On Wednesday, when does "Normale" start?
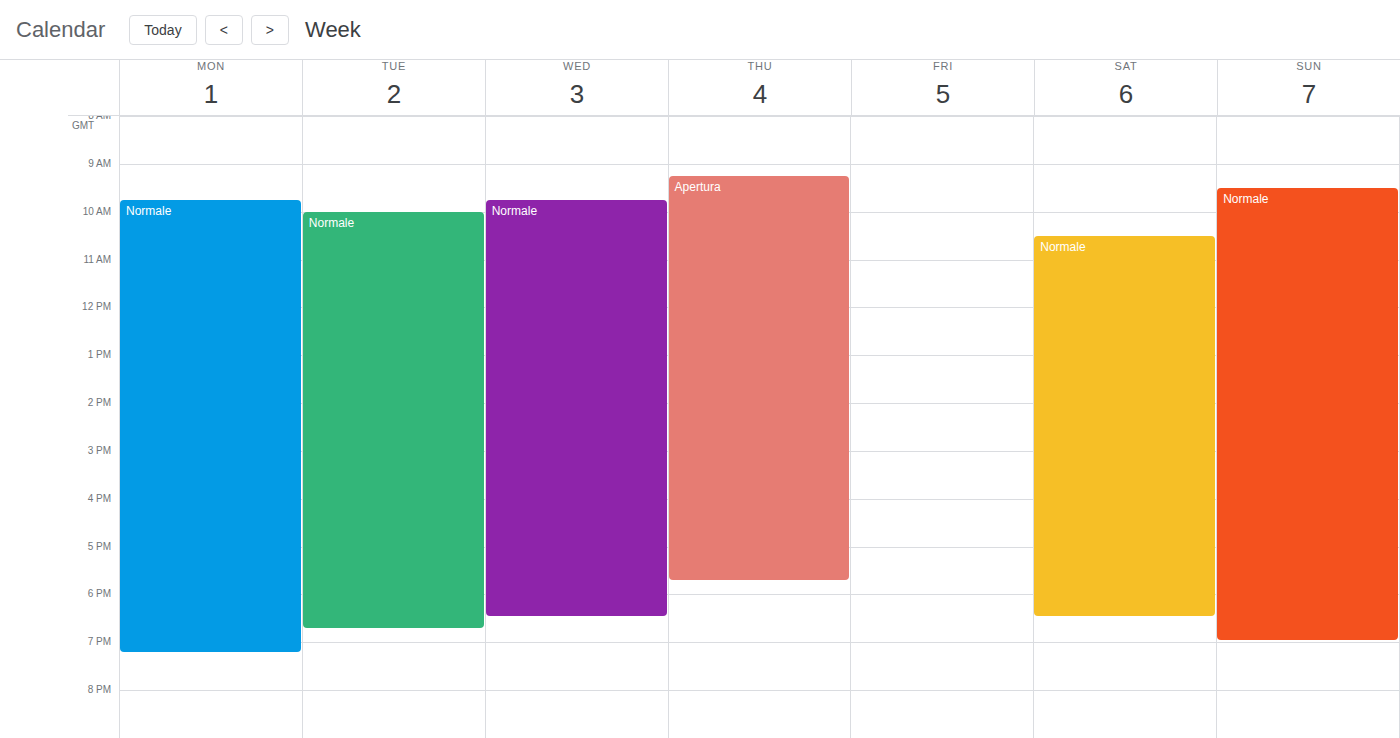
9:45 AM